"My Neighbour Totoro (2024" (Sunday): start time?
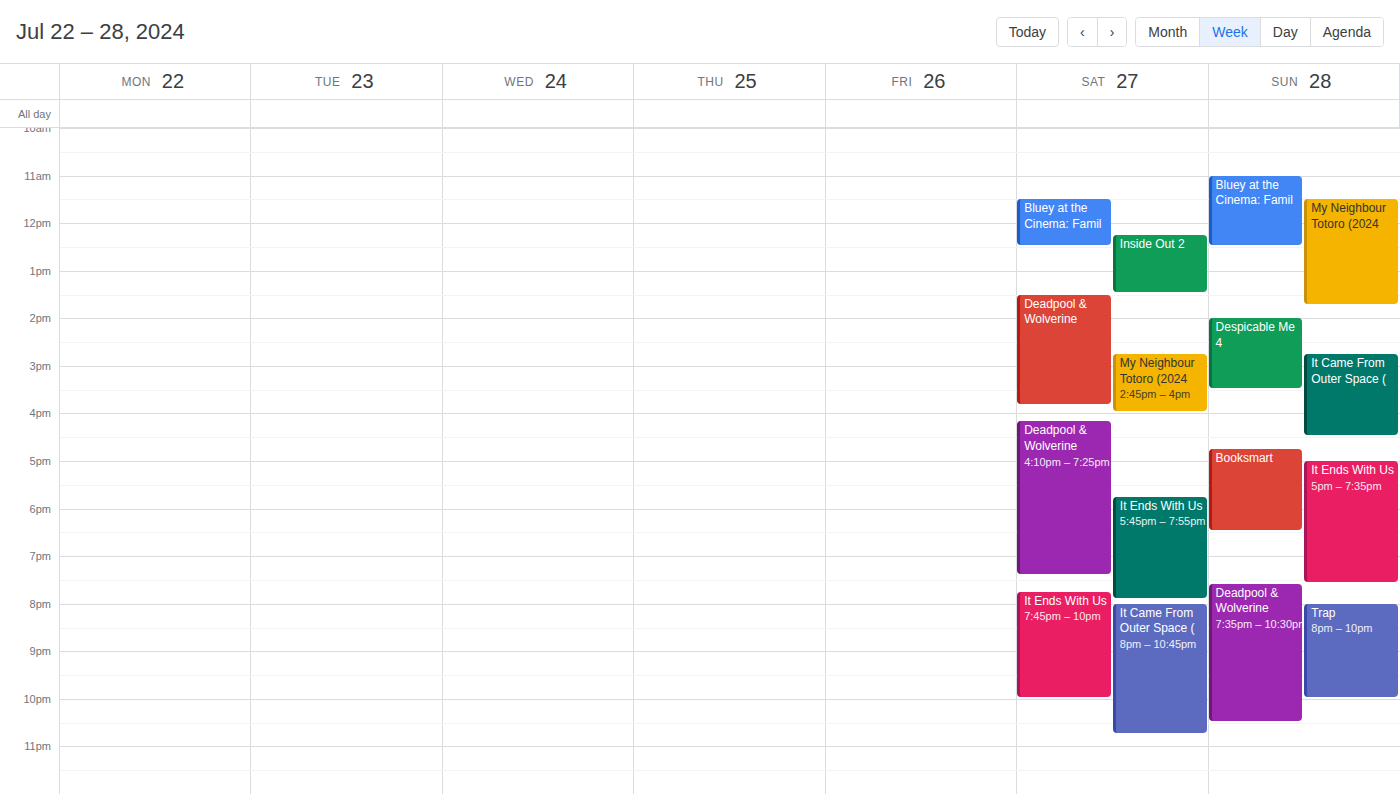
11:30 AM